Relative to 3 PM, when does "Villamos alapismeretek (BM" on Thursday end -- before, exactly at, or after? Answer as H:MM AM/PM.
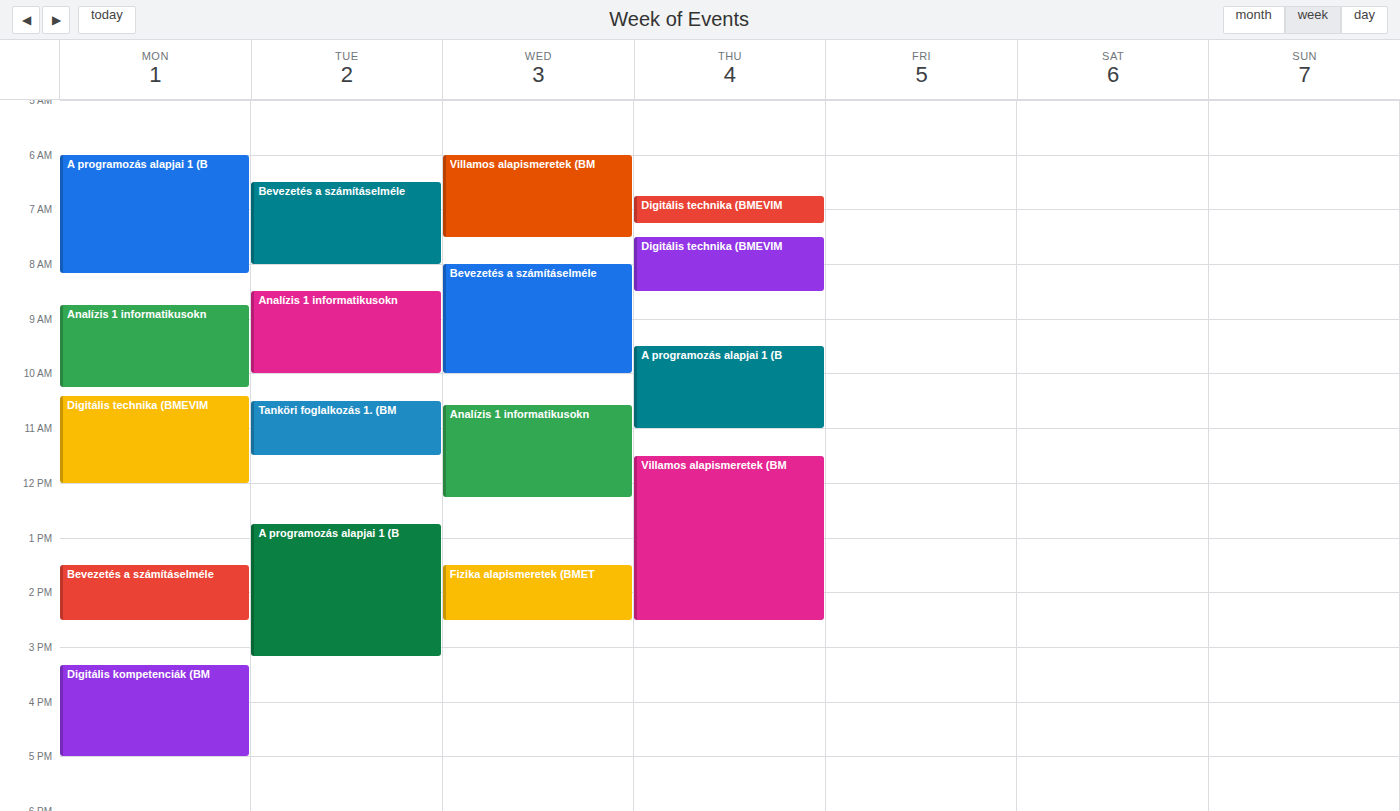
2:30 PM -- before 3 PM, 30 minutes above the 3 PM line.